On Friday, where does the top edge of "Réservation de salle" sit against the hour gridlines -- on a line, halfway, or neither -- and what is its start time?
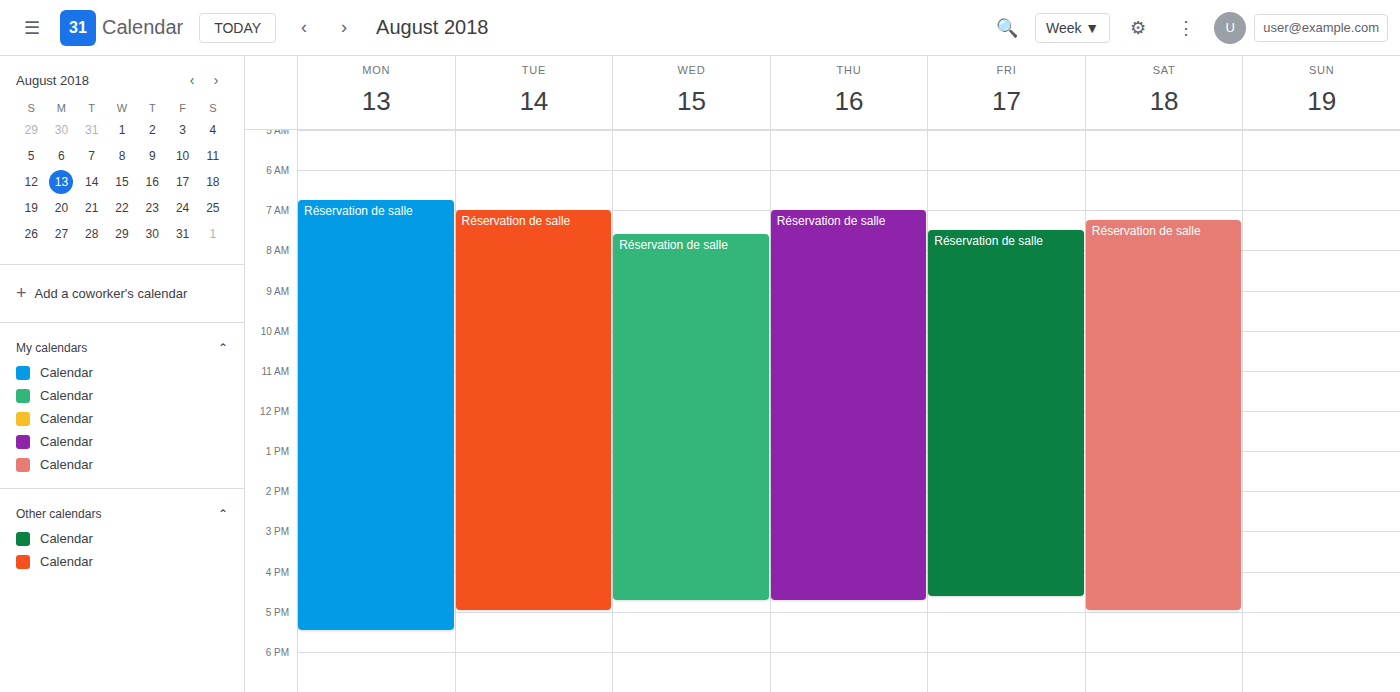
7:30 AM -- halfway between the 7 AM and 8 AM lines.